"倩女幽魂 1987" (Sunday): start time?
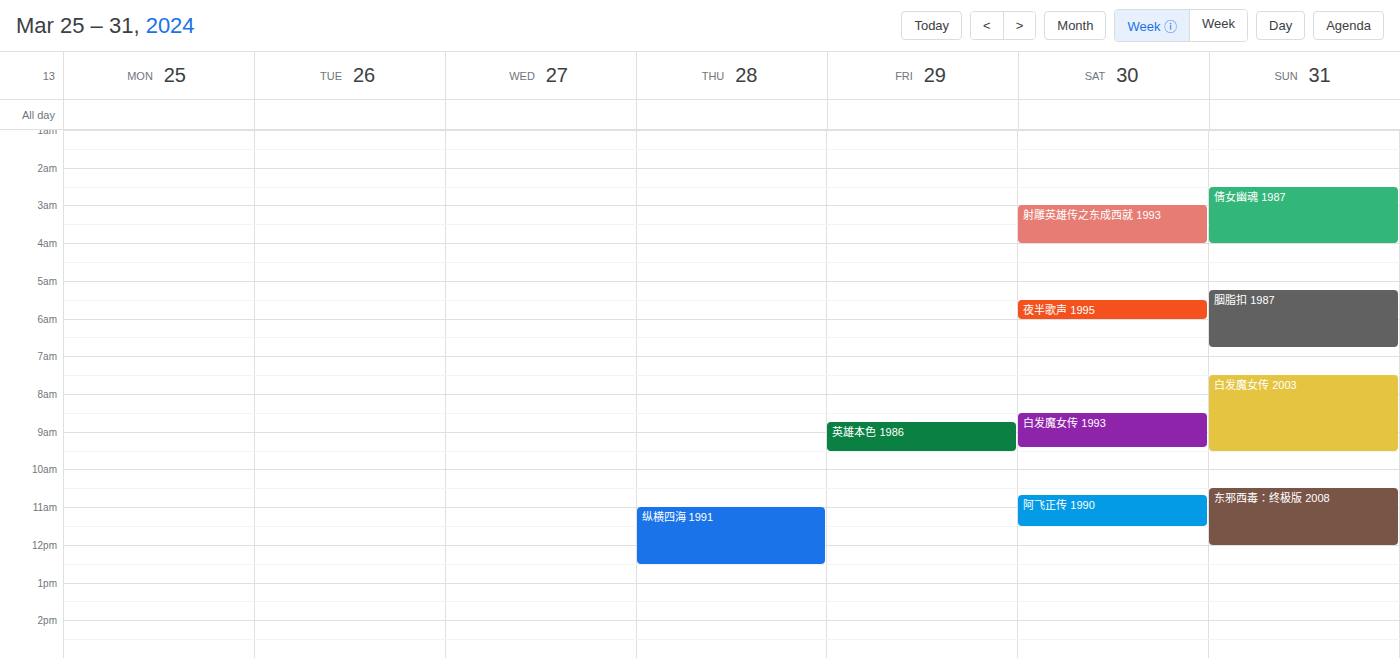
02:30